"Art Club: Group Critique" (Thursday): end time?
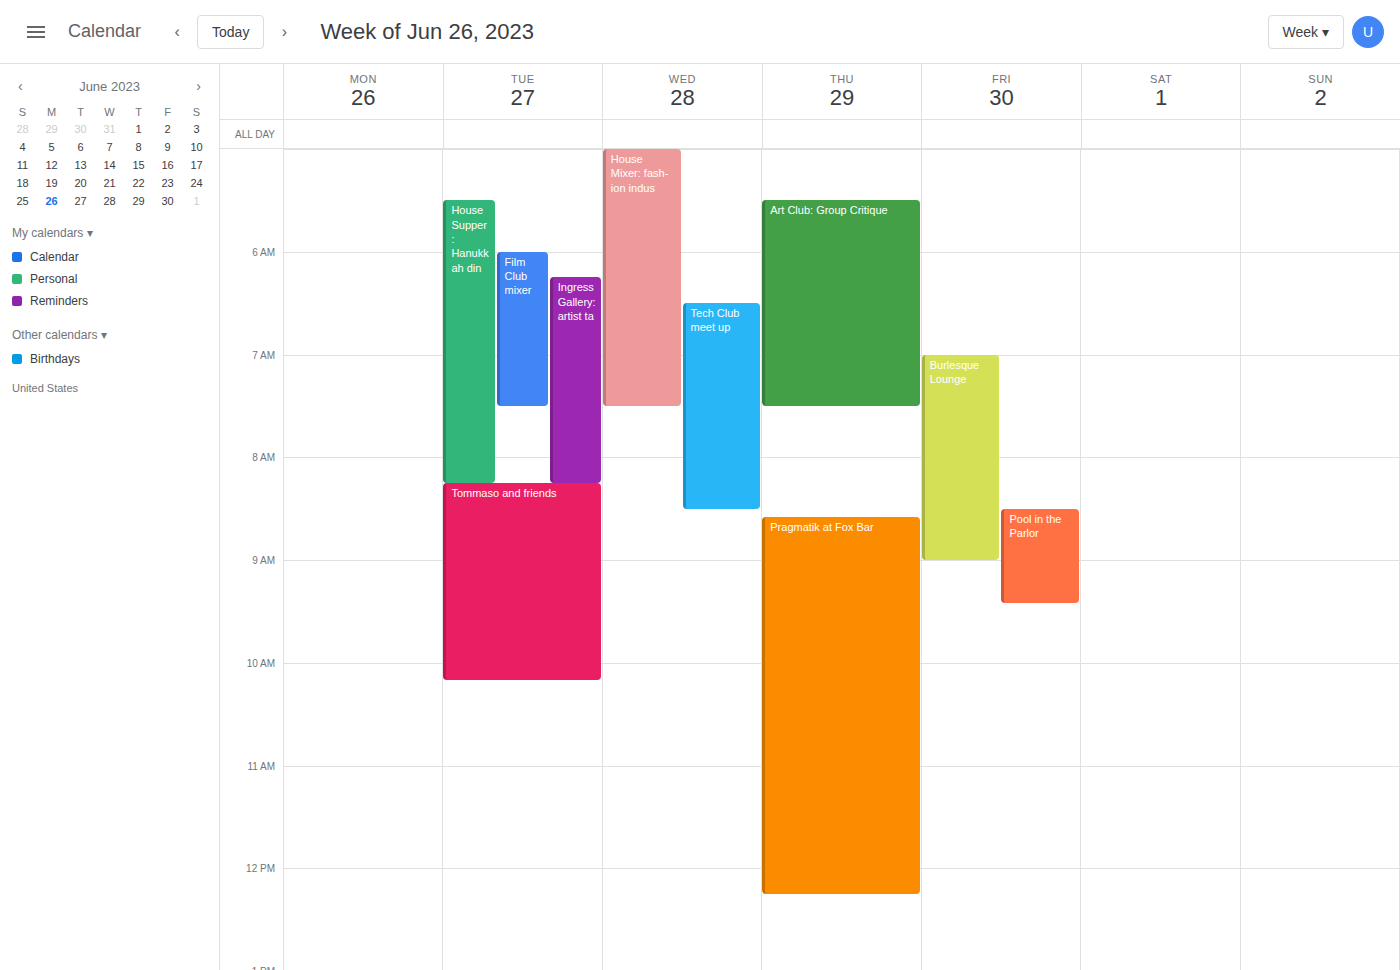
07:30